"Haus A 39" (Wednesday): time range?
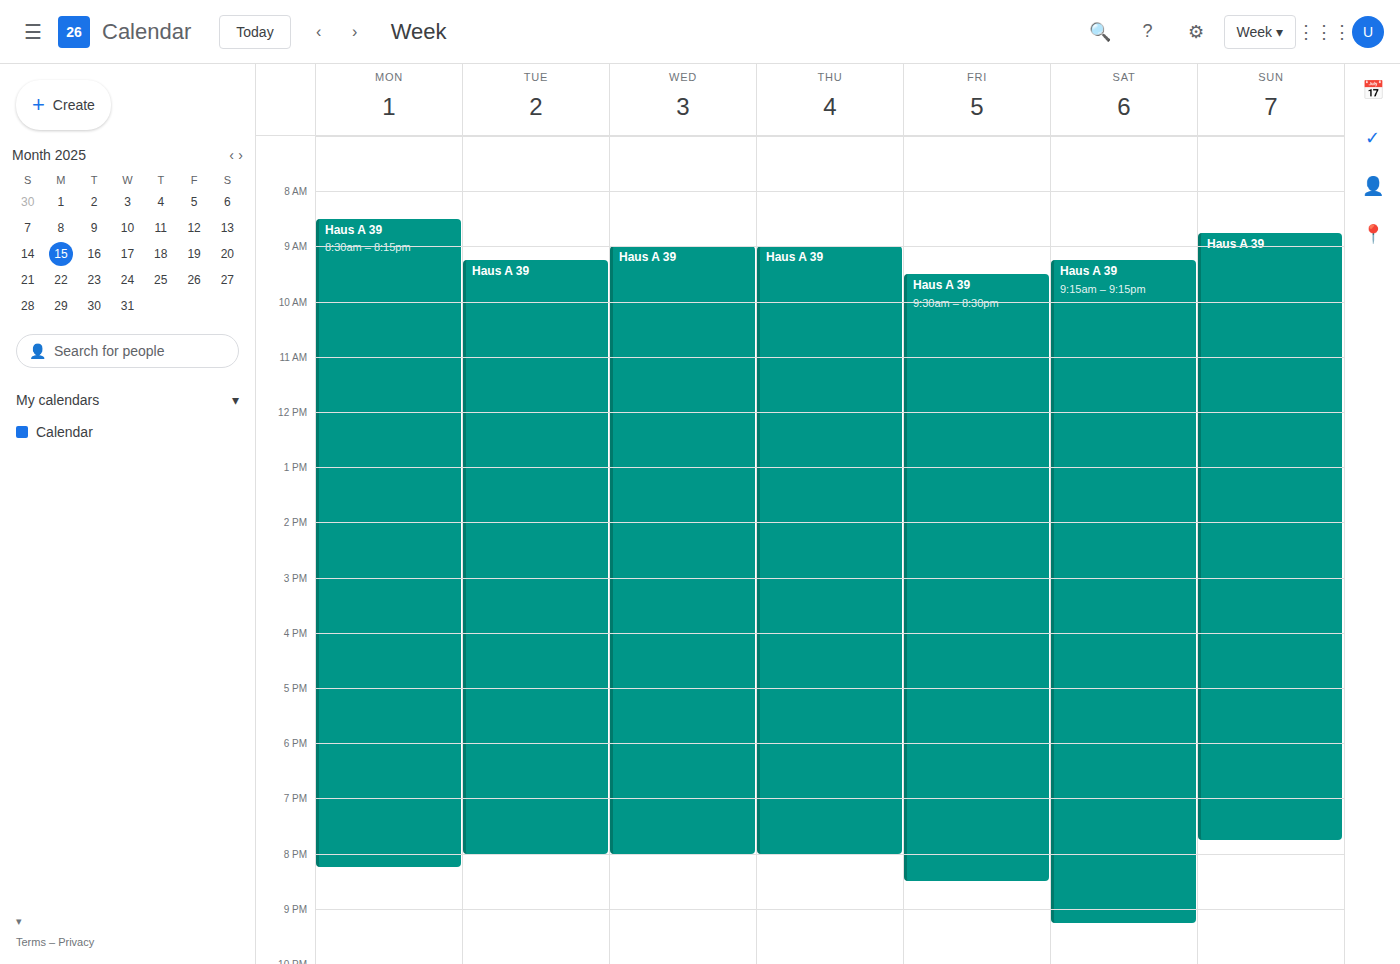
09:00 to 20:00